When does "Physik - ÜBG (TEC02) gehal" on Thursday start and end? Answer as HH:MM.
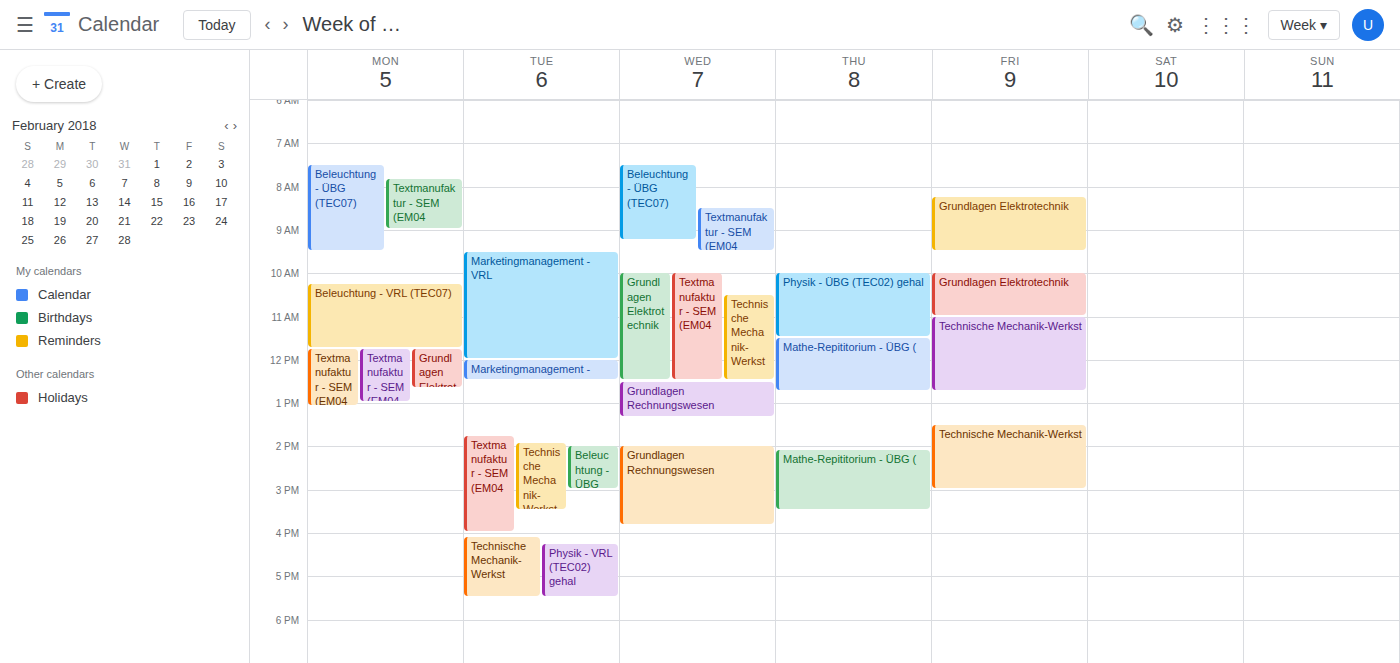
10:00 to 11:30